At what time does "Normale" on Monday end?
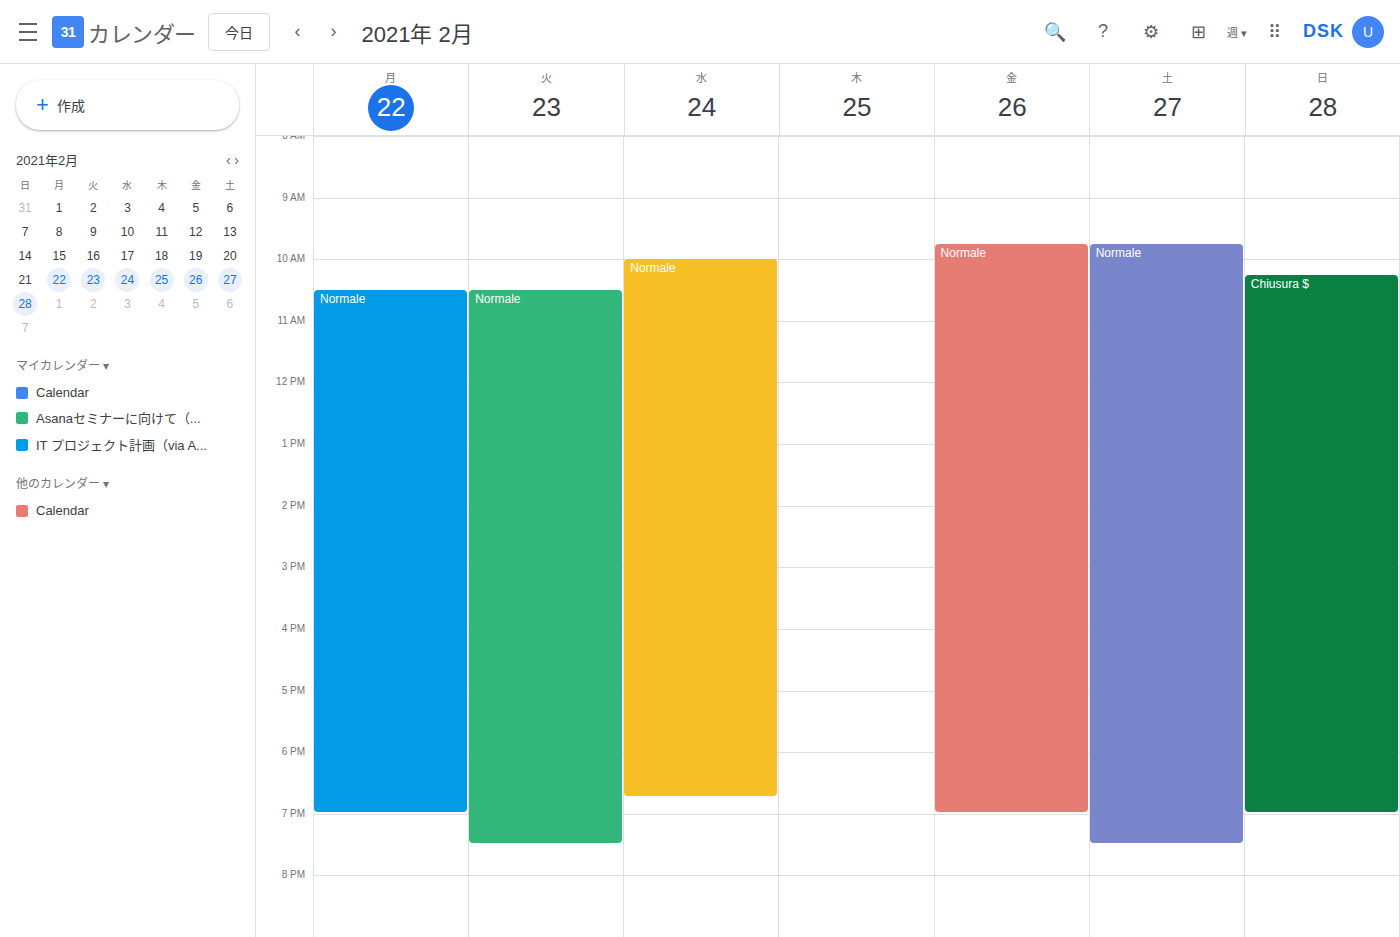
7:00 PM